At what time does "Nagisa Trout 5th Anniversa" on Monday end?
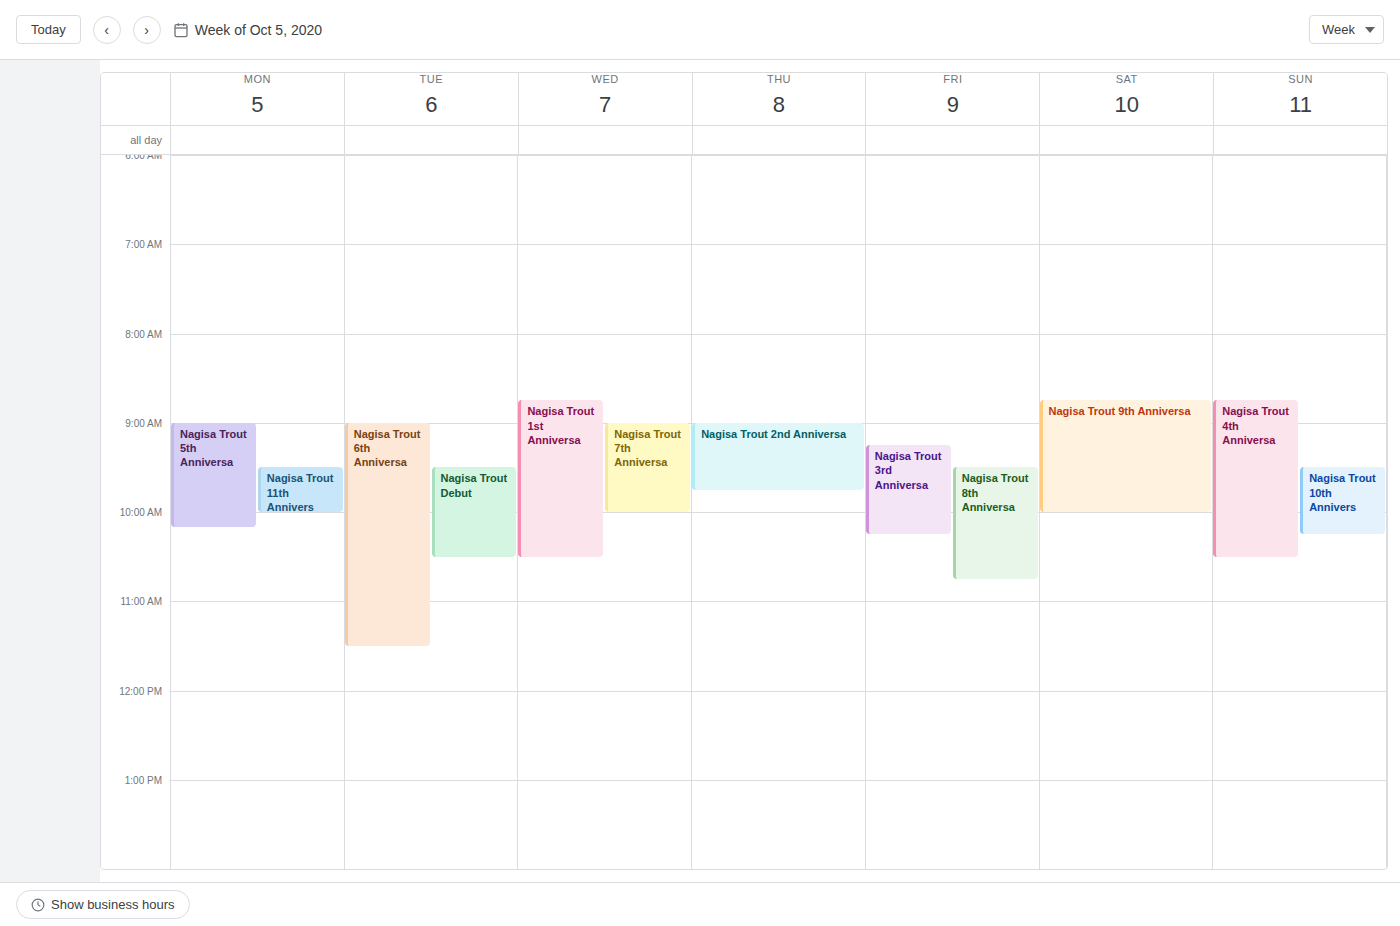
10:10 AM